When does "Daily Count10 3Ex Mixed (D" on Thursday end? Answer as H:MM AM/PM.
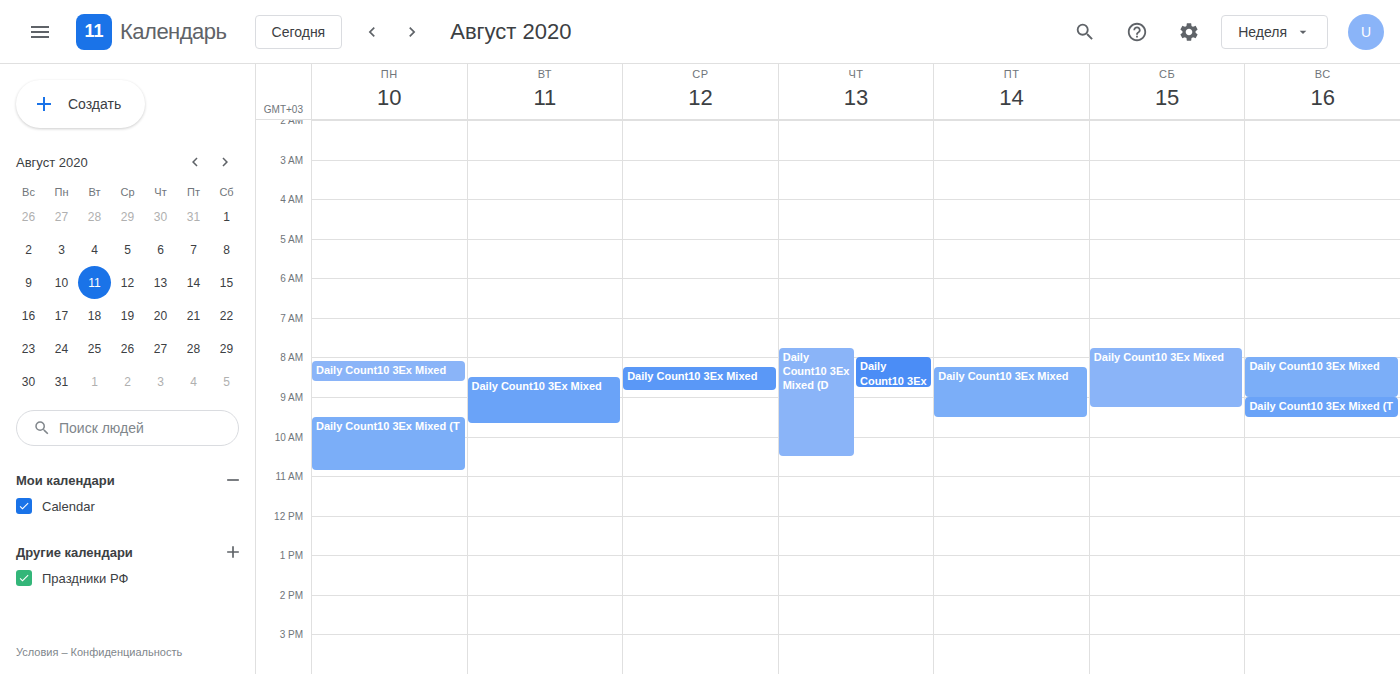
10:30 AM